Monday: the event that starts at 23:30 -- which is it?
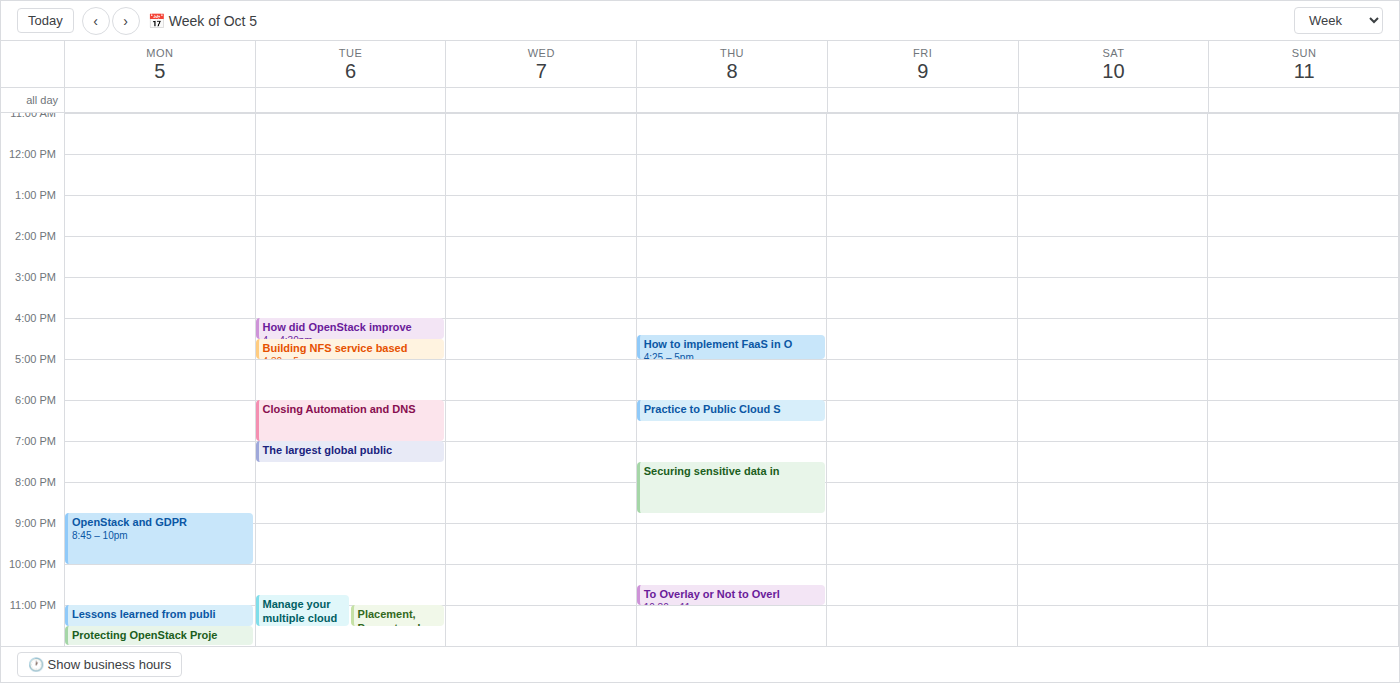
"Protecting OpenStack Proje"